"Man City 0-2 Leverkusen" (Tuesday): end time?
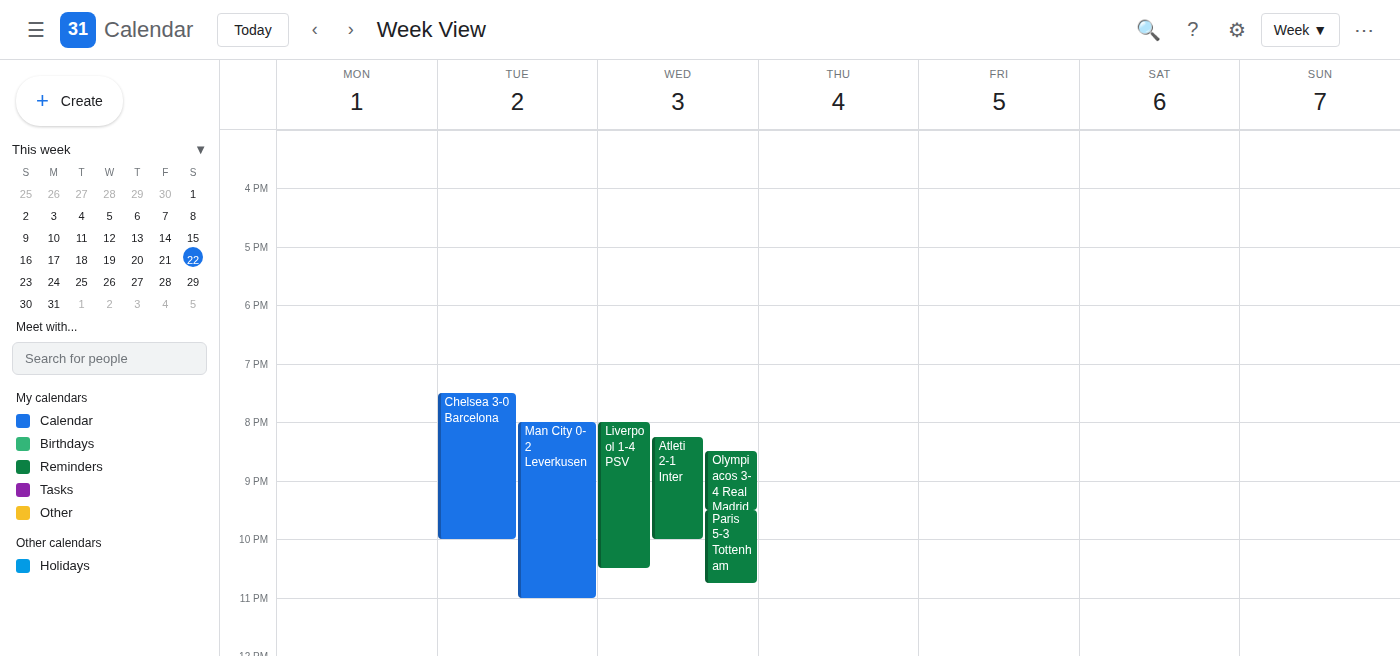
11:00 PM